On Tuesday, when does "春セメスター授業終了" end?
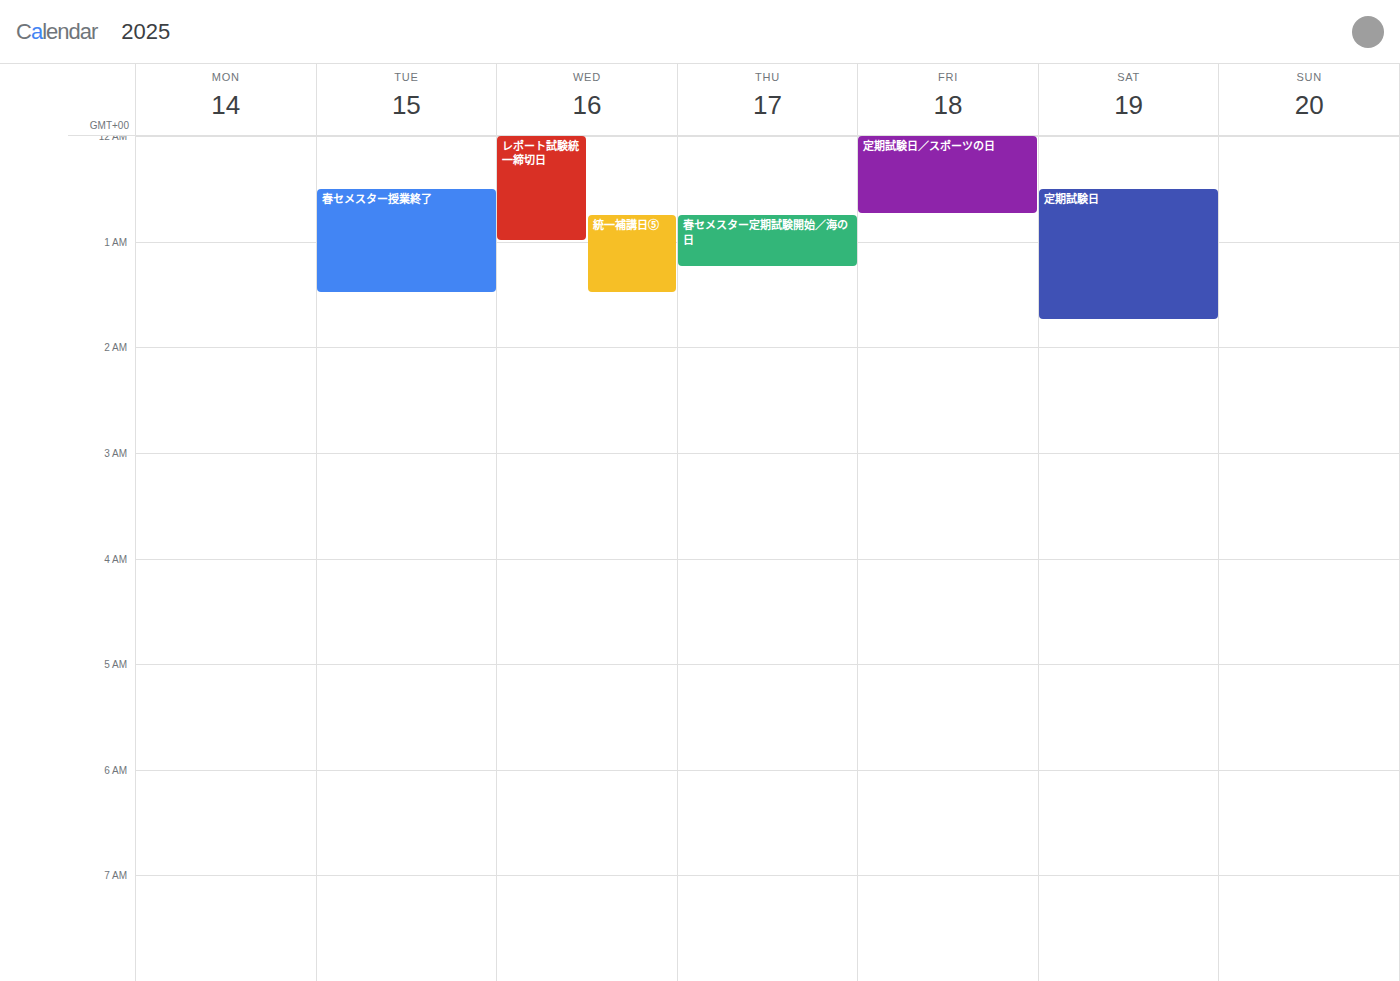
1:30 AM